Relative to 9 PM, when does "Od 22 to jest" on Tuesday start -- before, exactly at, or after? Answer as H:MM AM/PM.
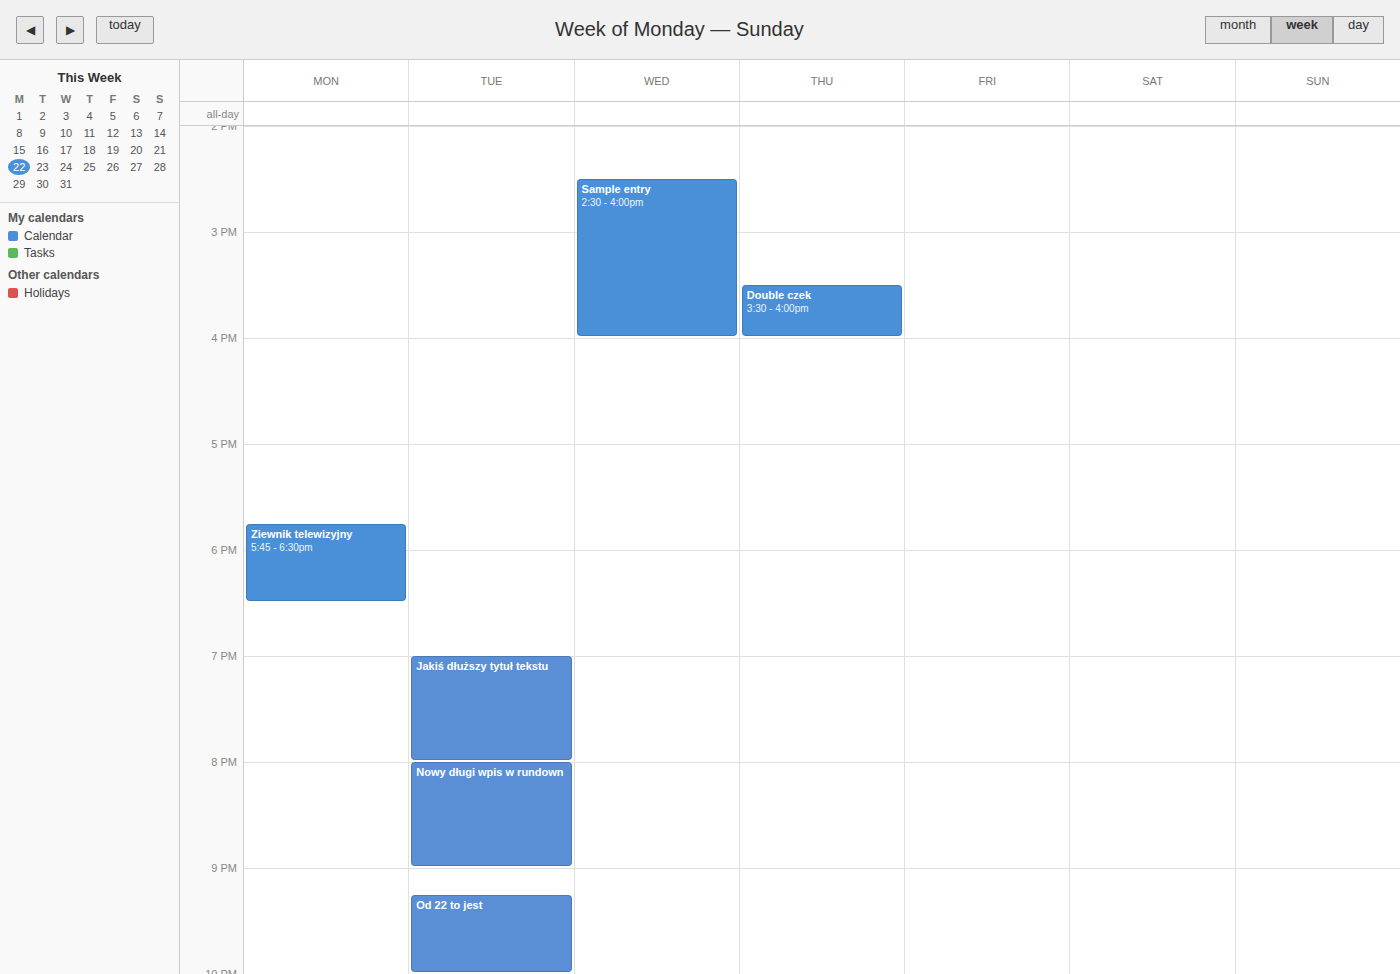
9:15 PM -- after 9 PM, 15 minutes below the 9 PM line.